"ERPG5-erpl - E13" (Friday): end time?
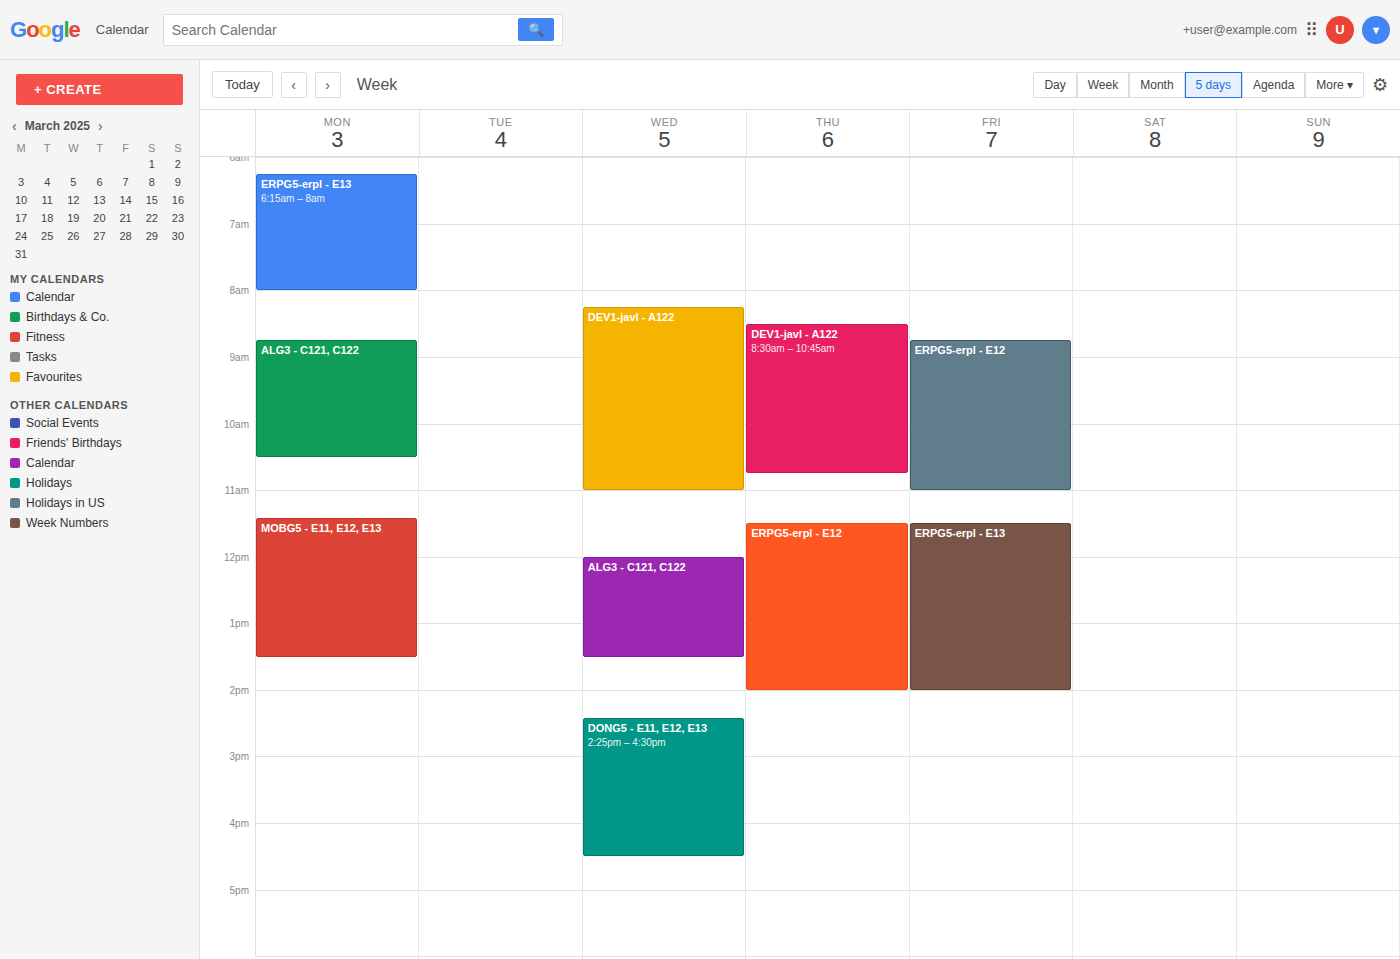
14:00